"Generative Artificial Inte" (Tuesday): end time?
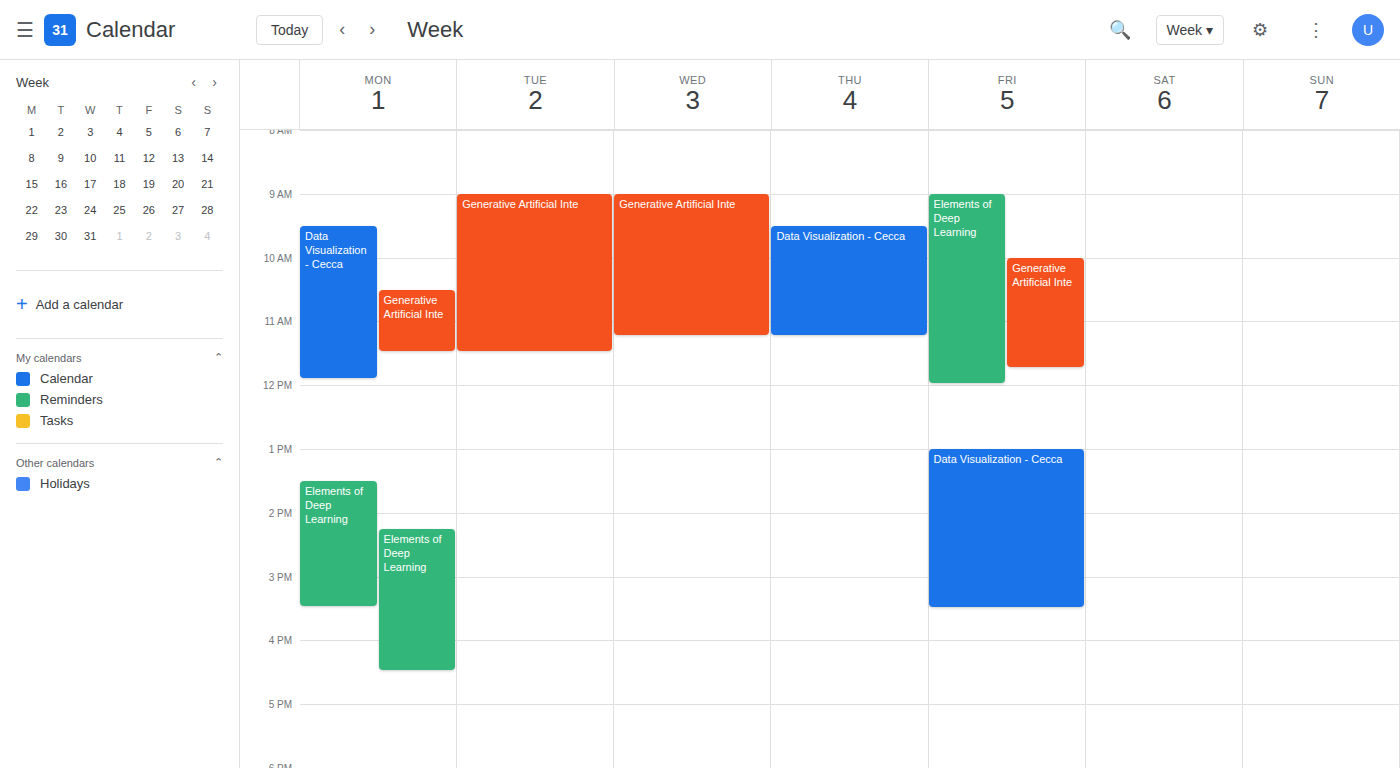
11:30 AM